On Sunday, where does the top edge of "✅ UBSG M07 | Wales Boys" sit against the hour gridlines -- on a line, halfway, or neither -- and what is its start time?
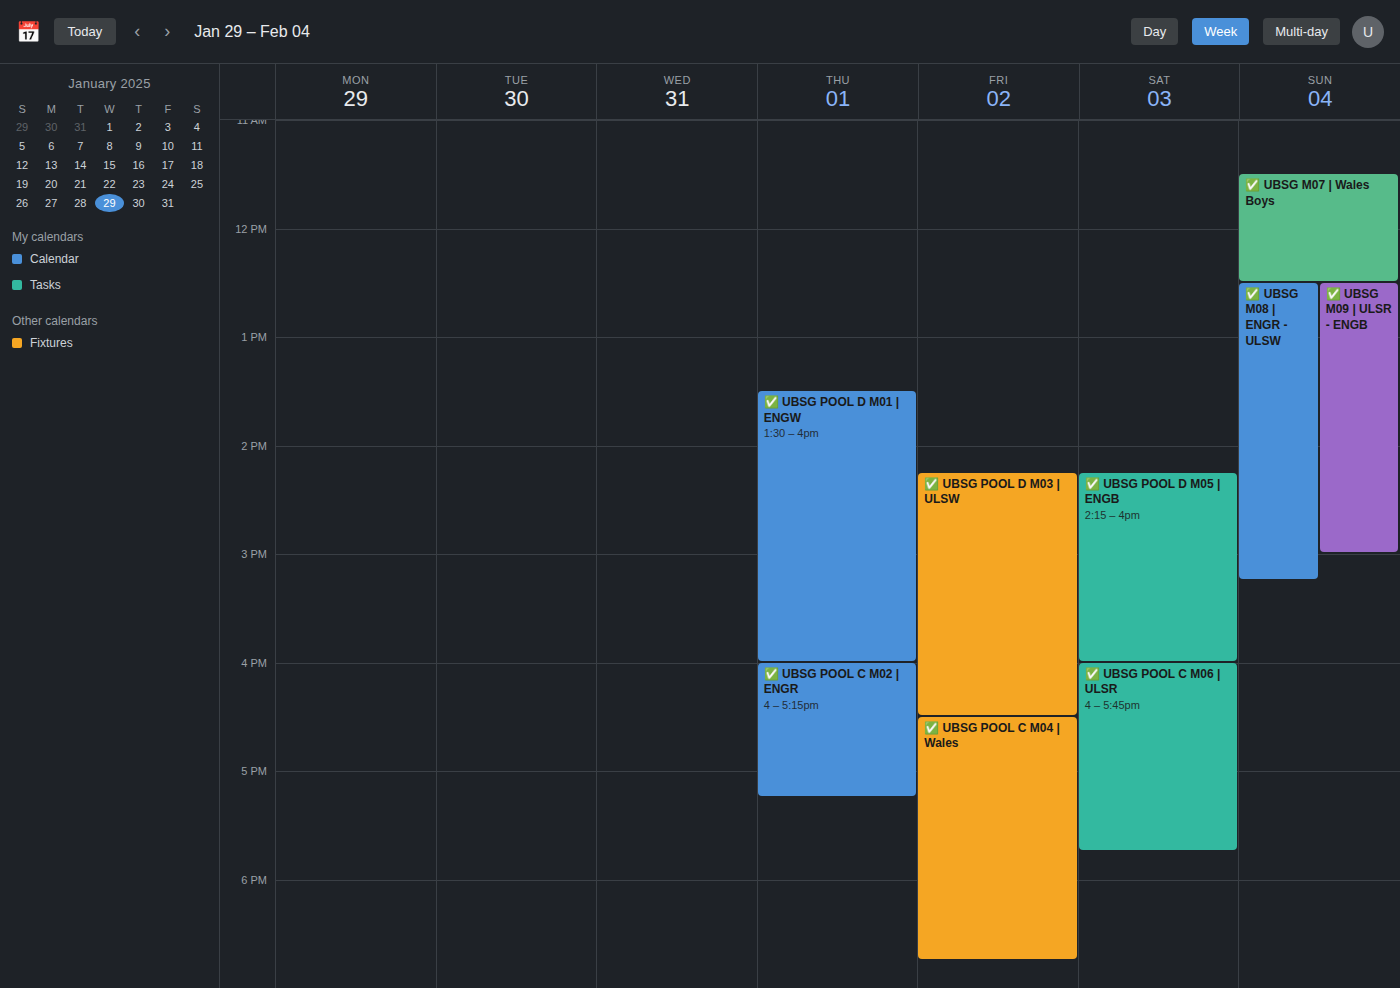
11:30 AM -- halfway between the 11 AM and 12 PM lines.